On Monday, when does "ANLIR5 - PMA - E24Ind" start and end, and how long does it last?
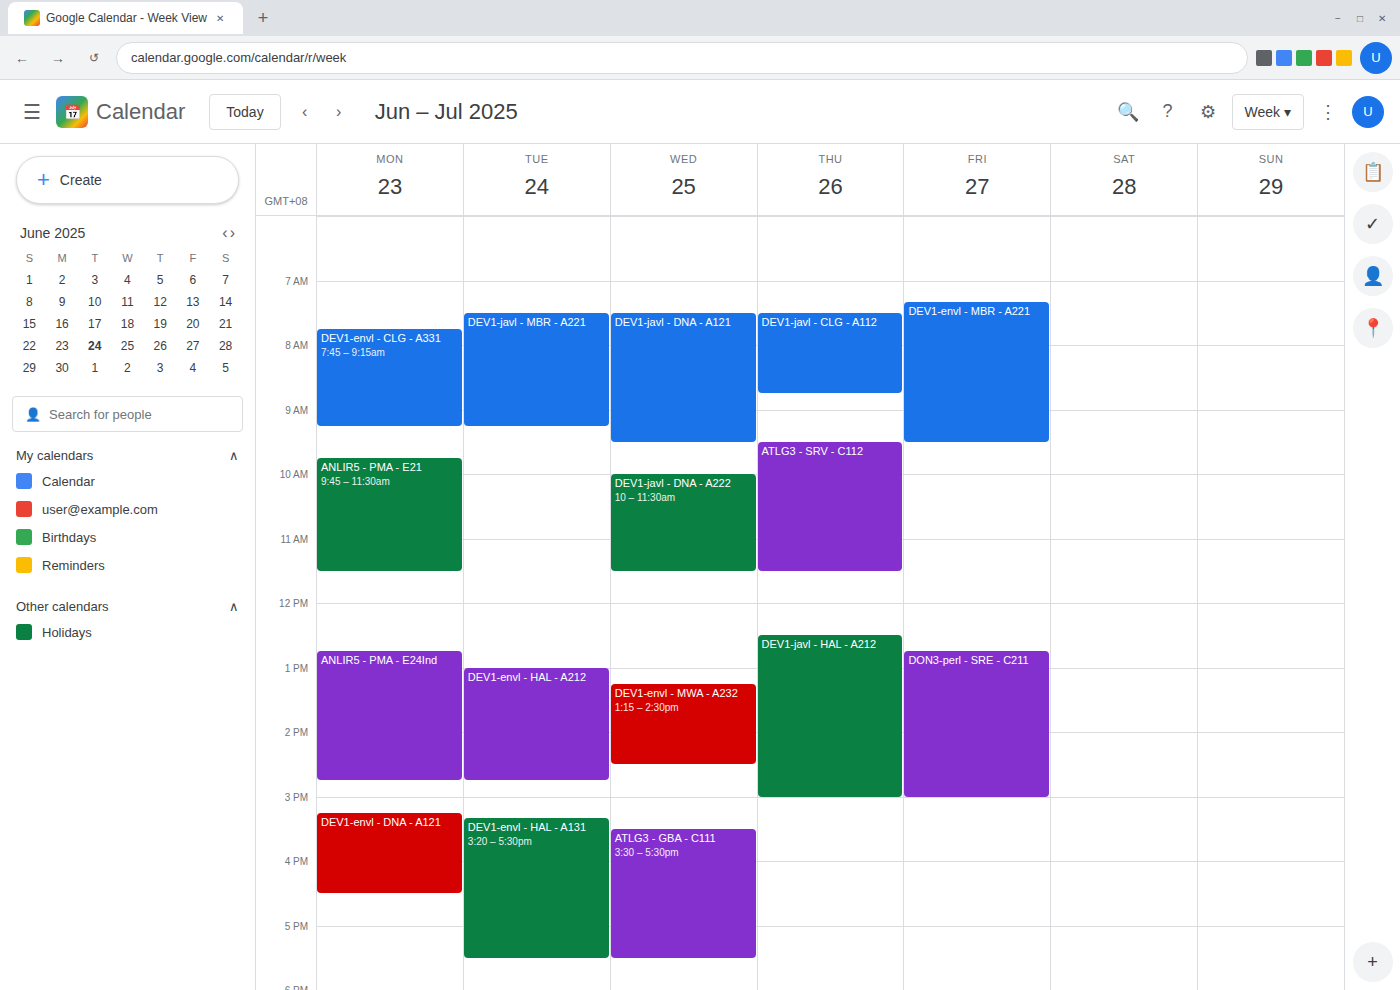
12:45 PM to 2:45 PM, 2 hours